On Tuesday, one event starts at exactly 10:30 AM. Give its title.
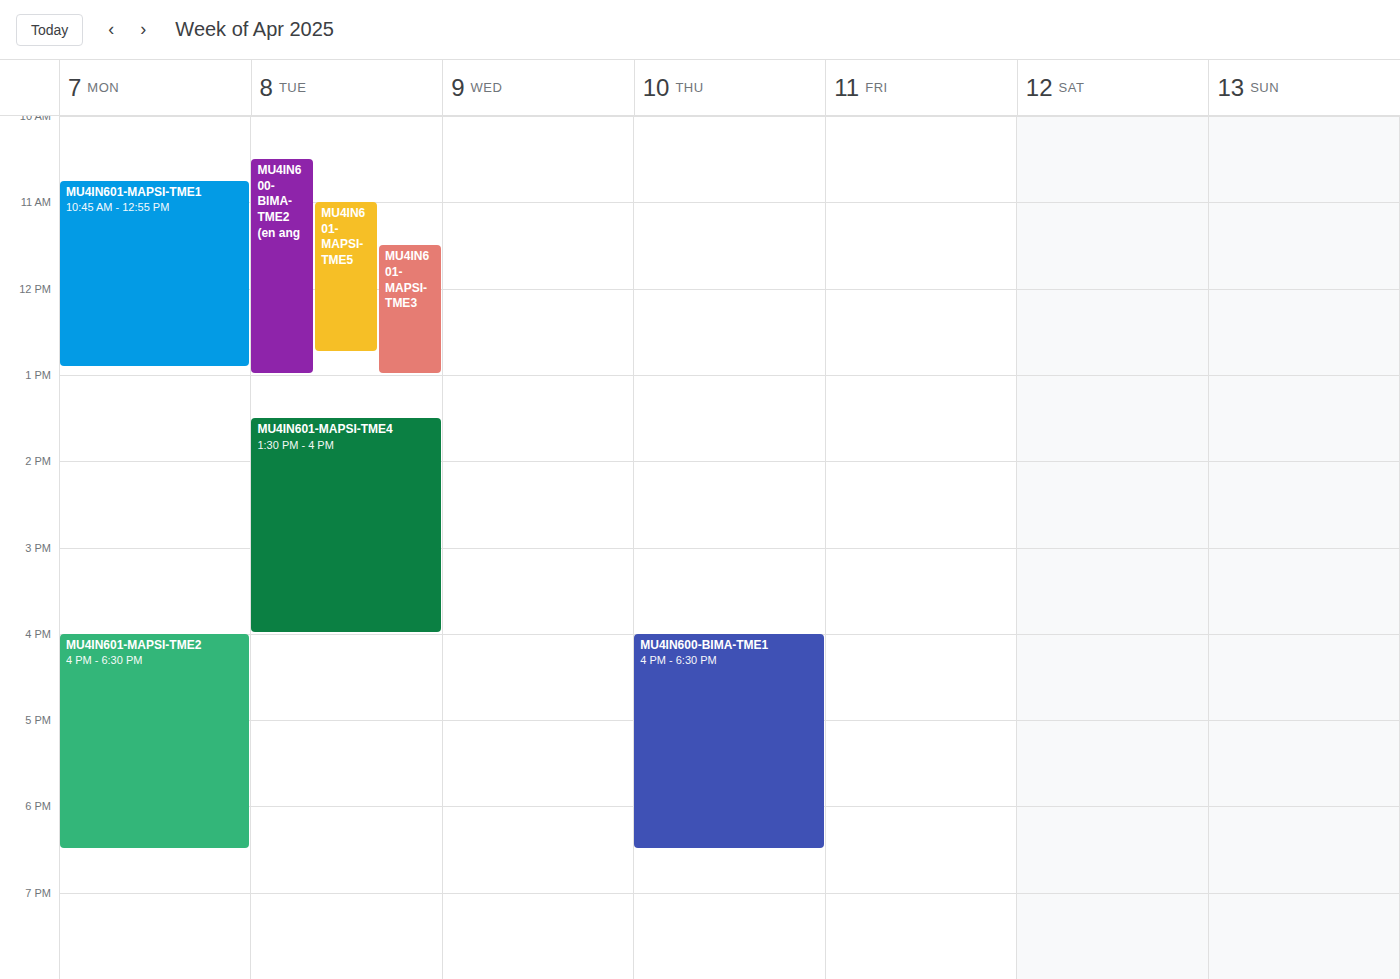
"MU4IN600-BIMA-TME2 (en ang"